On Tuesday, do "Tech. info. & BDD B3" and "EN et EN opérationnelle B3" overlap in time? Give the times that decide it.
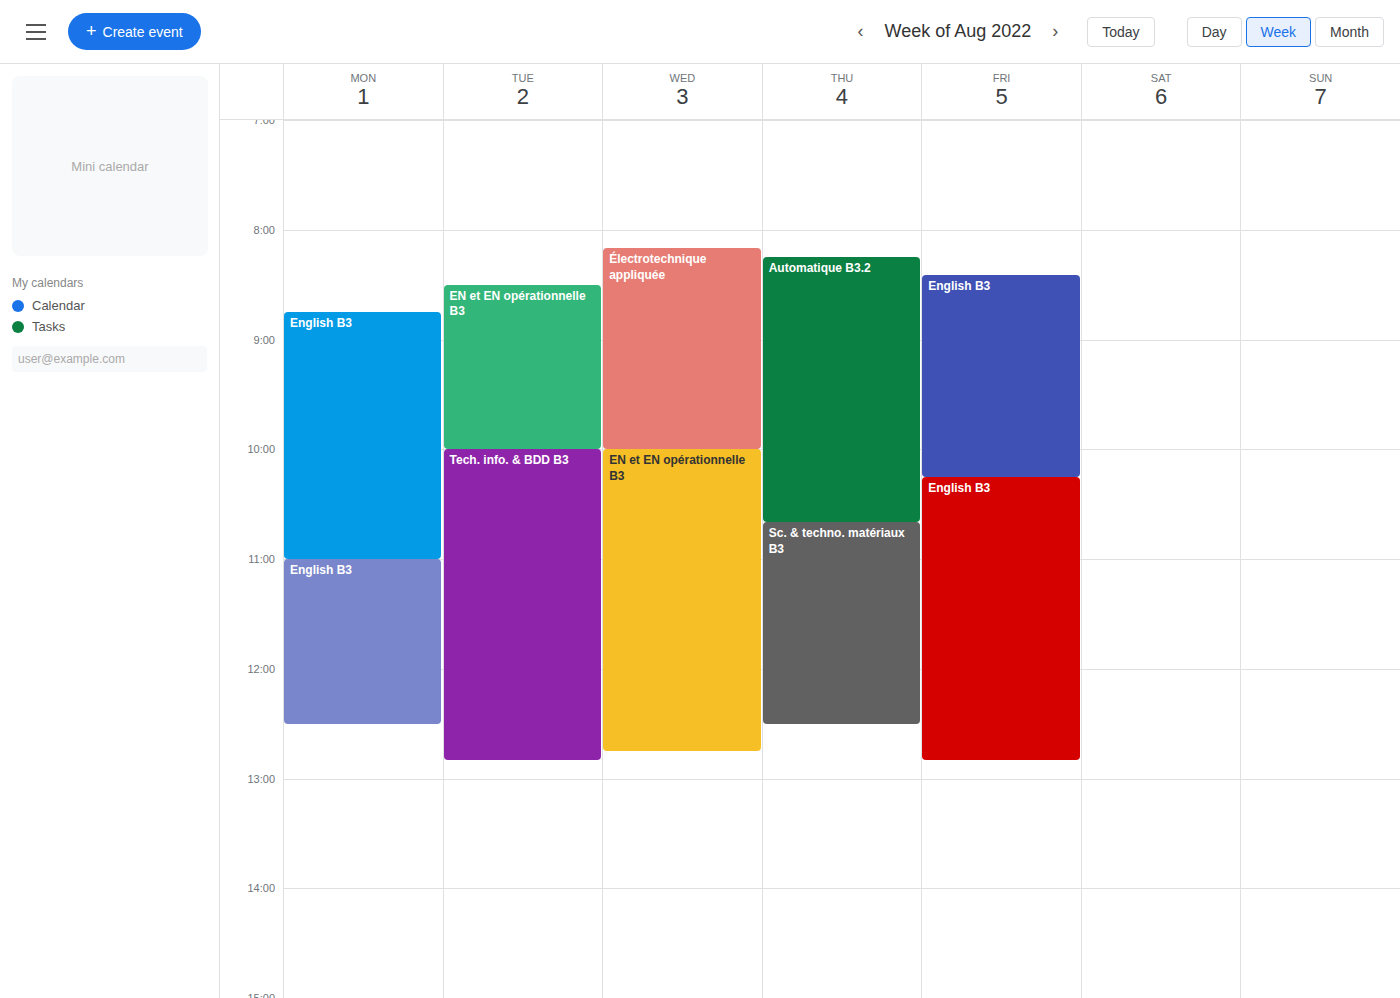
"EN et EN opérationnelle B3" ends at 10:00 AM, exactly when "Tech. info. & BDD B3" starts -- they touch but do not overlap.